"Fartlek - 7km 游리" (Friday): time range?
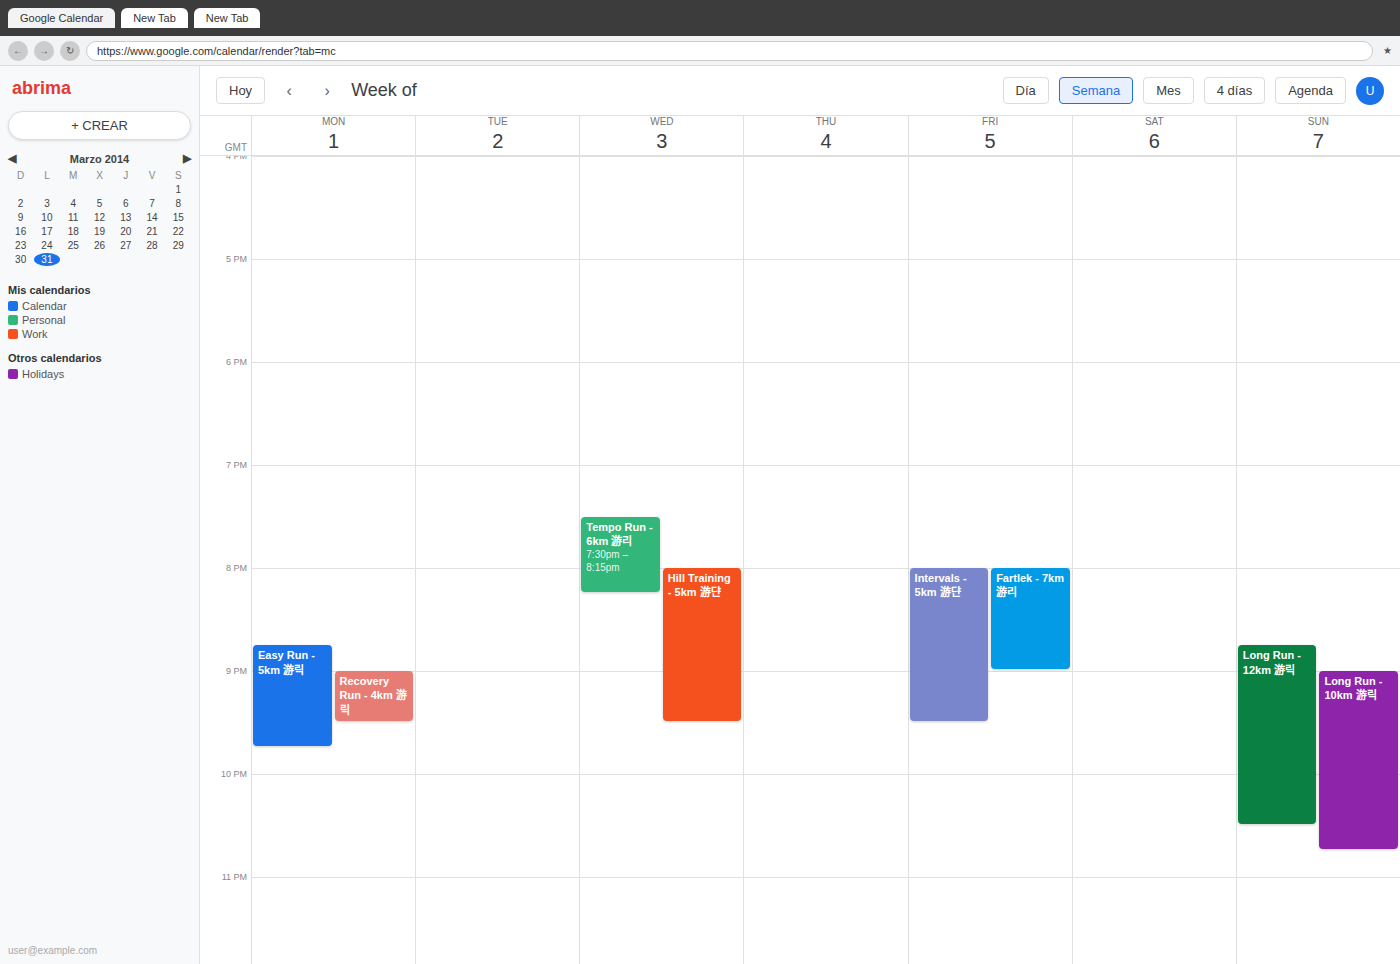
8:00 PM to 9:00 PM